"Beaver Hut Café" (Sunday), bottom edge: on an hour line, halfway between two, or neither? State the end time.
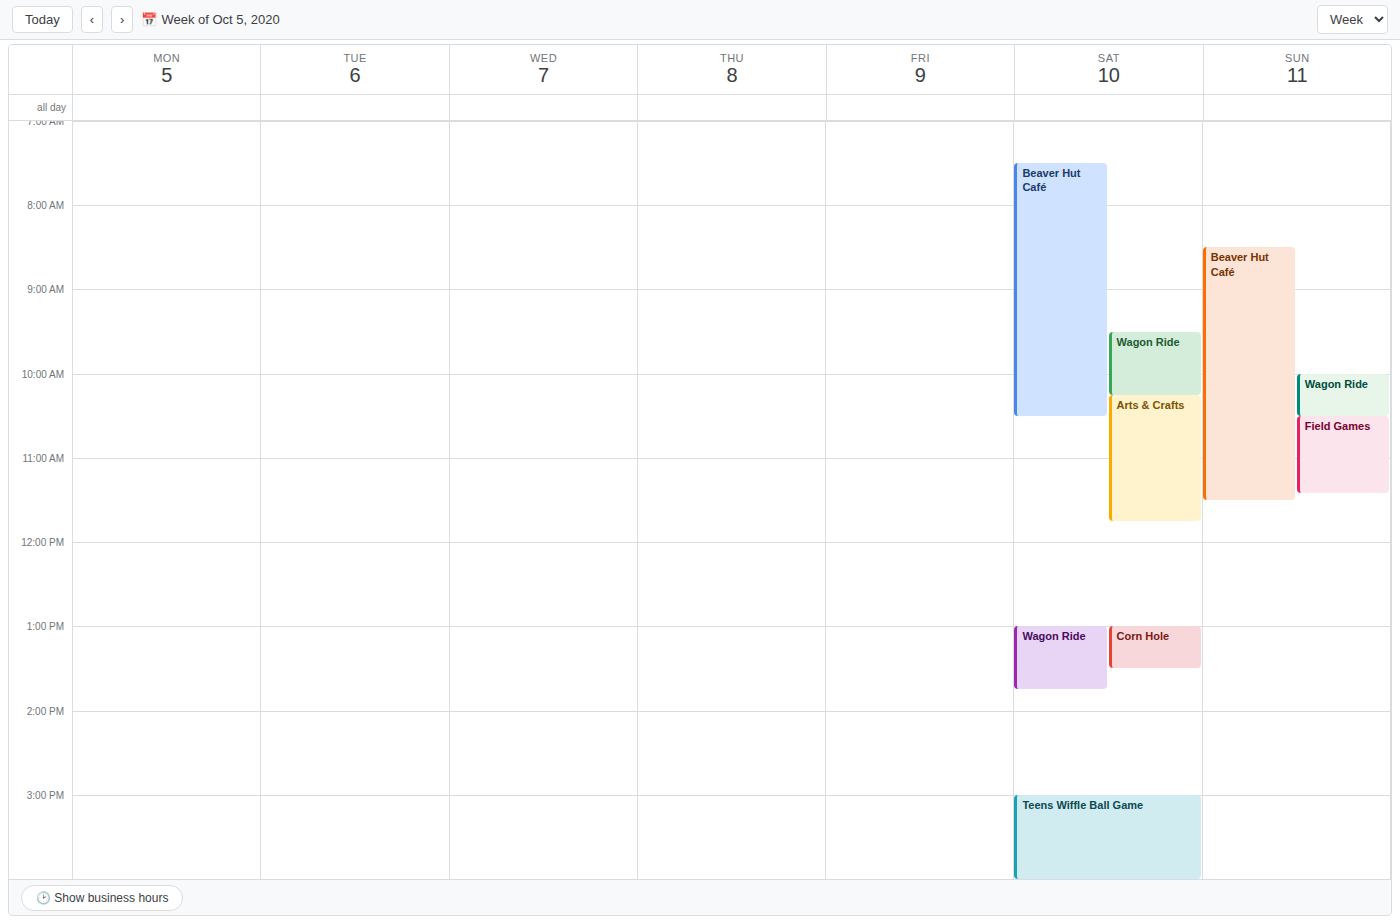
11:30 AM -- halfway between the 11 AM and 12 PM lines.